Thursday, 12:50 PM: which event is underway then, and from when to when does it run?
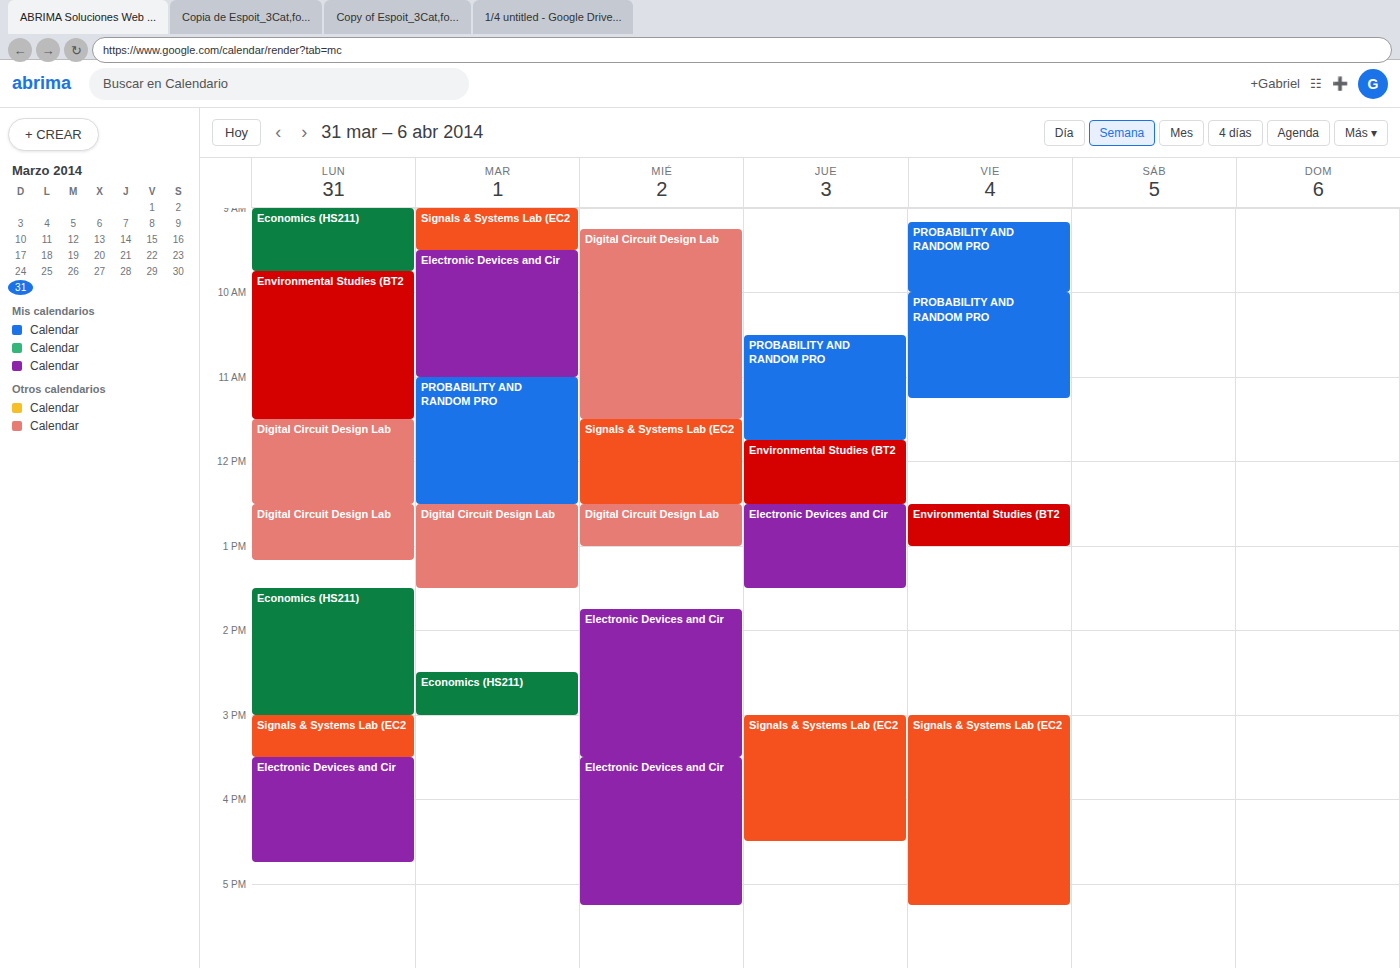
"Electronic Devices and Cir", 12:30 PM to 1:30 PM